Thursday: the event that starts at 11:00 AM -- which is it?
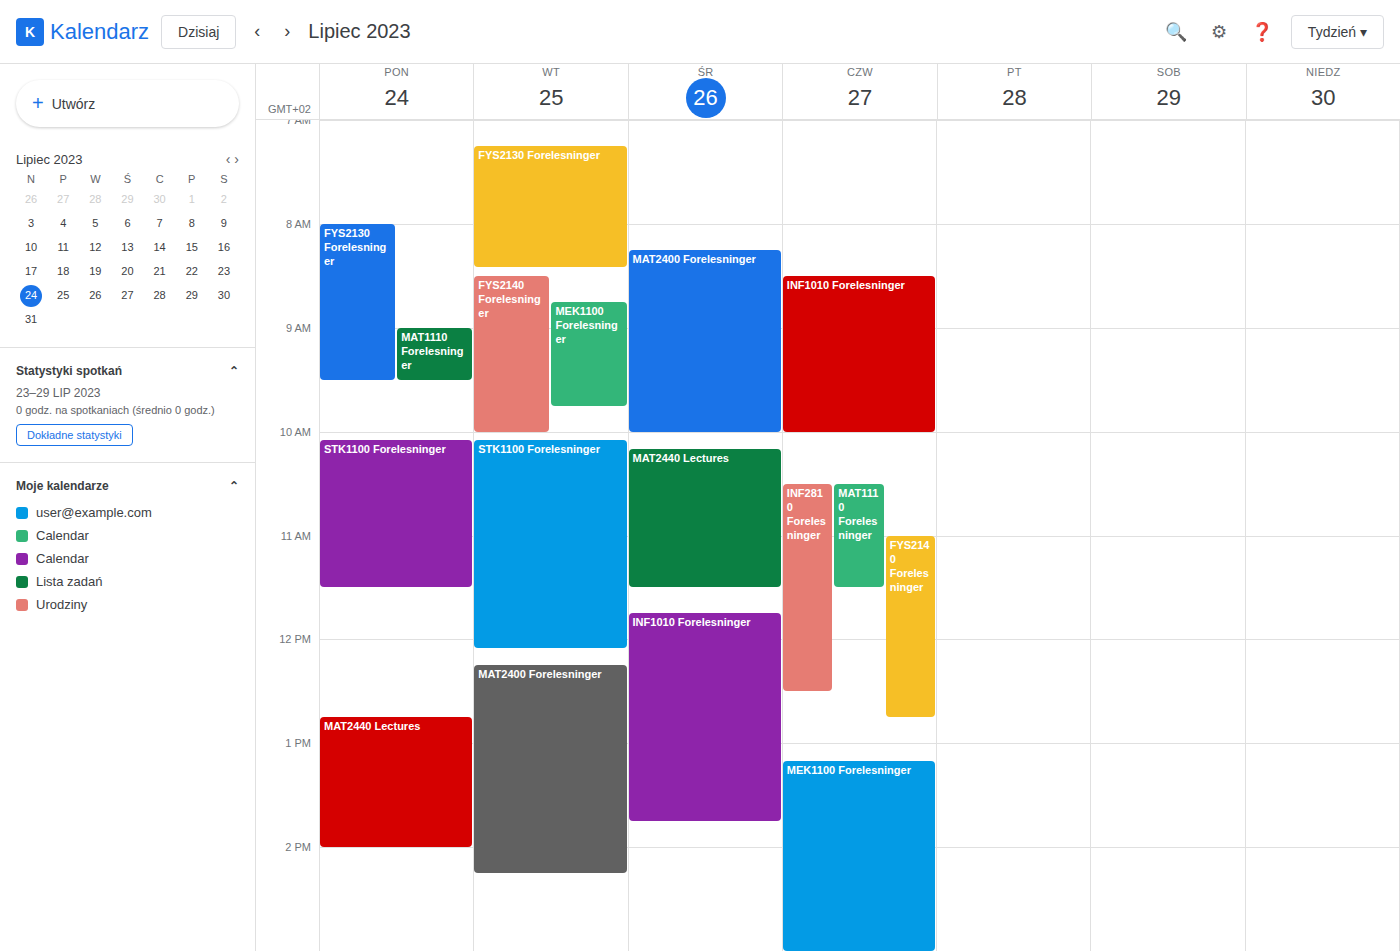
"FYS2140 Forelesninger"